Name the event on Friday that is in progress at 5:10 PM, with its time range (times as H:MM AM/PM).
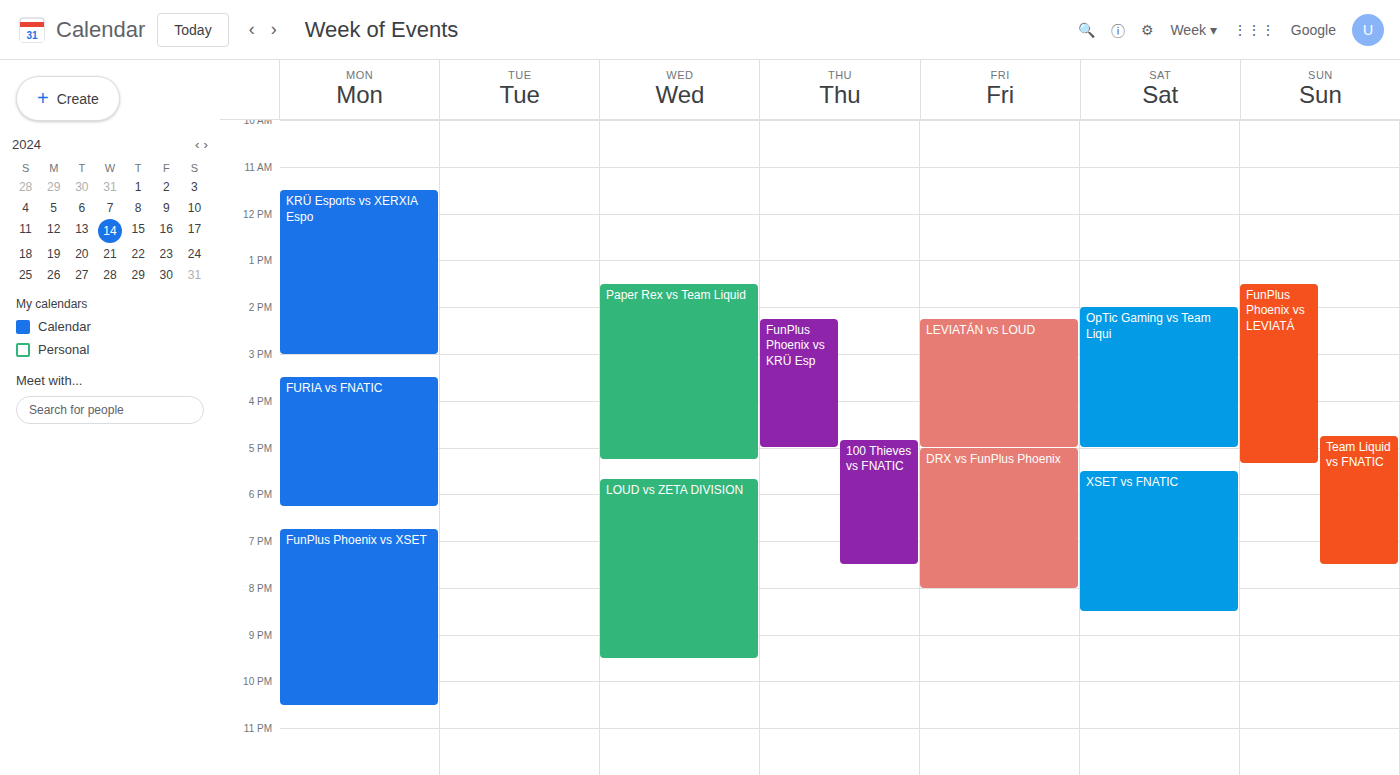
"DRX vs FunPlus Phoenix", 5:00 PM to 8:00 PM